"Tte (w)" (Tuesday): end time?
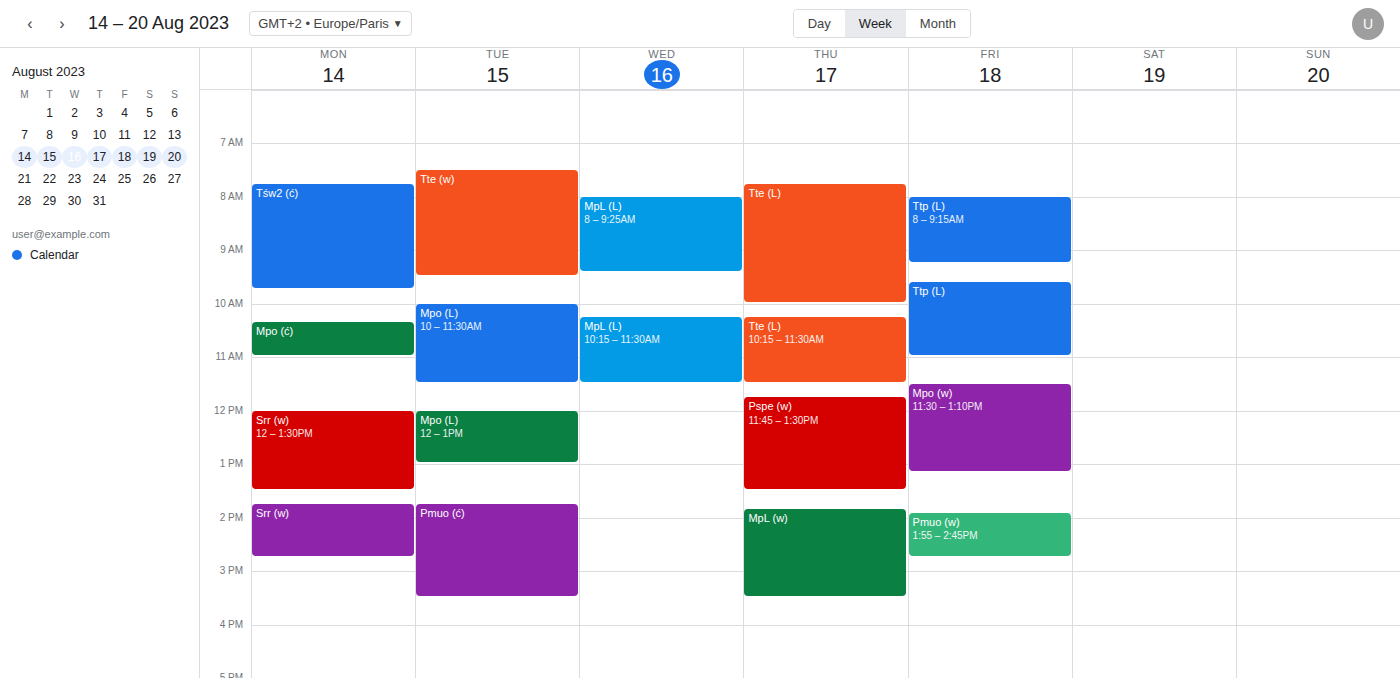
9:30 AM